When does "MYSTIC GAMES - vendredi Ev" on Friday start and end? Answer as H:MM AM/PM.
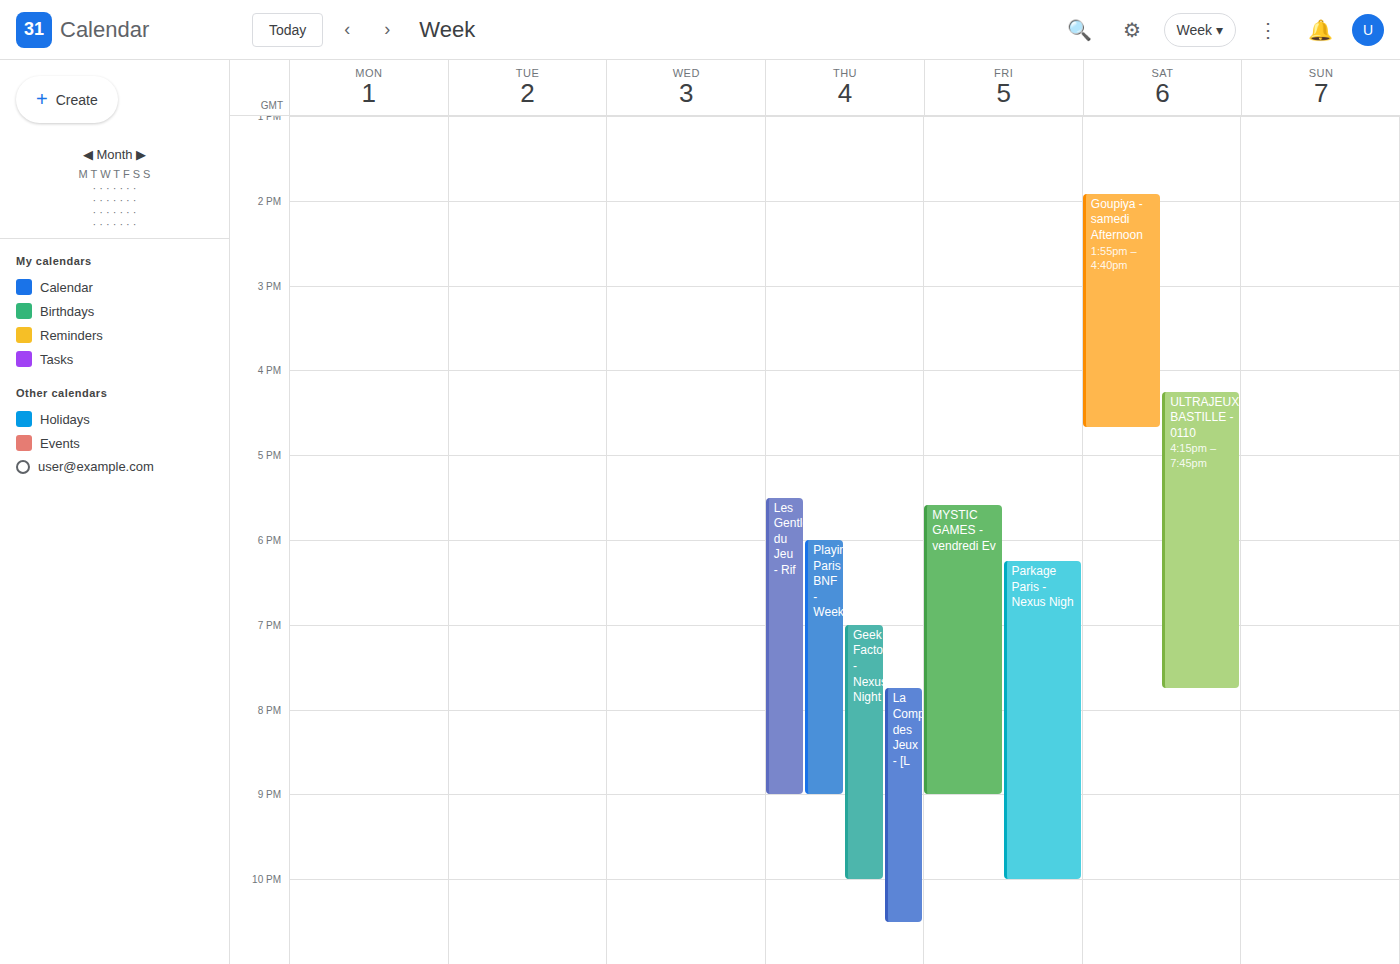
5:35 PM to 9:00 PM